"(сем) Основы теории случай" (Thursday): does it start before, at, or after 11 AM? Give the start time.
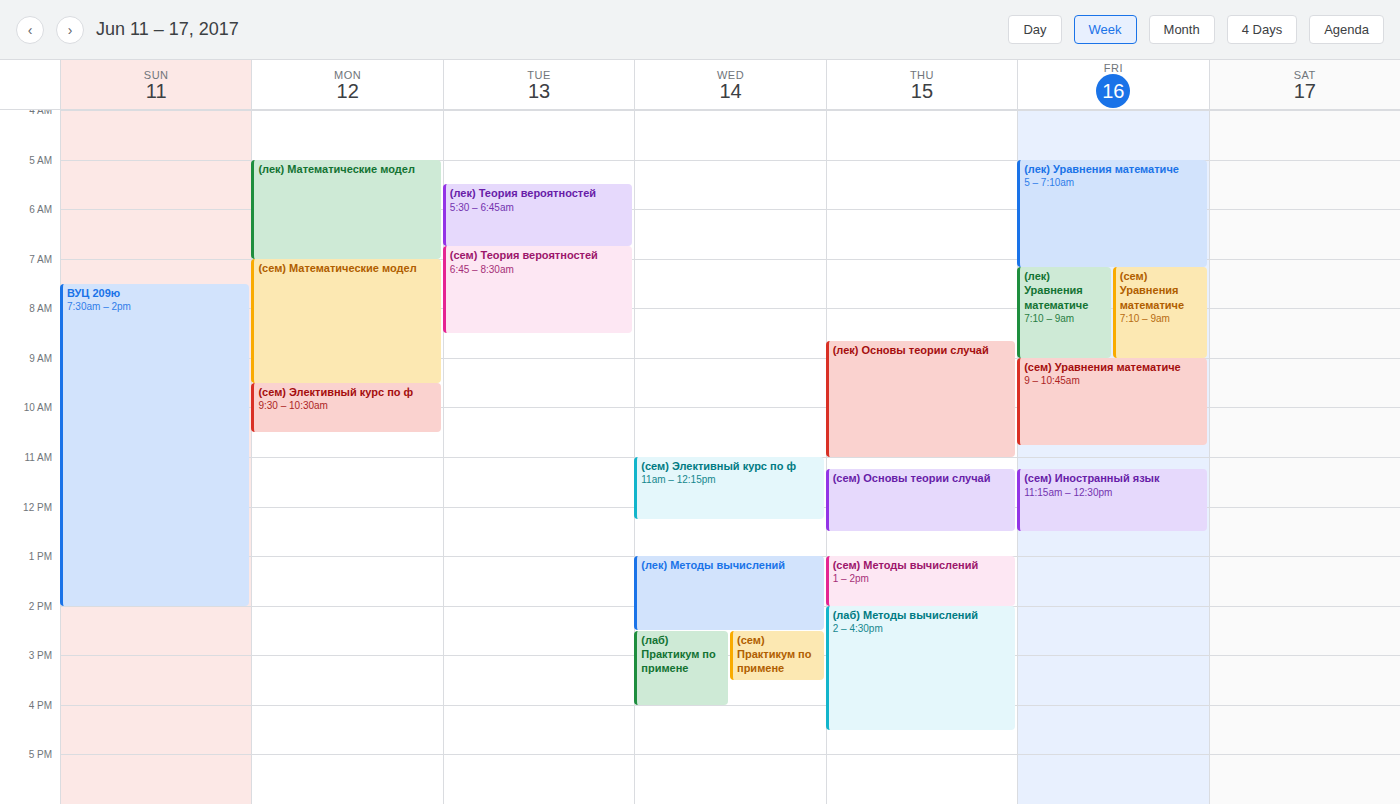
11:15 AM -- after 11 AM, 15 minutes below the 11 AM line.